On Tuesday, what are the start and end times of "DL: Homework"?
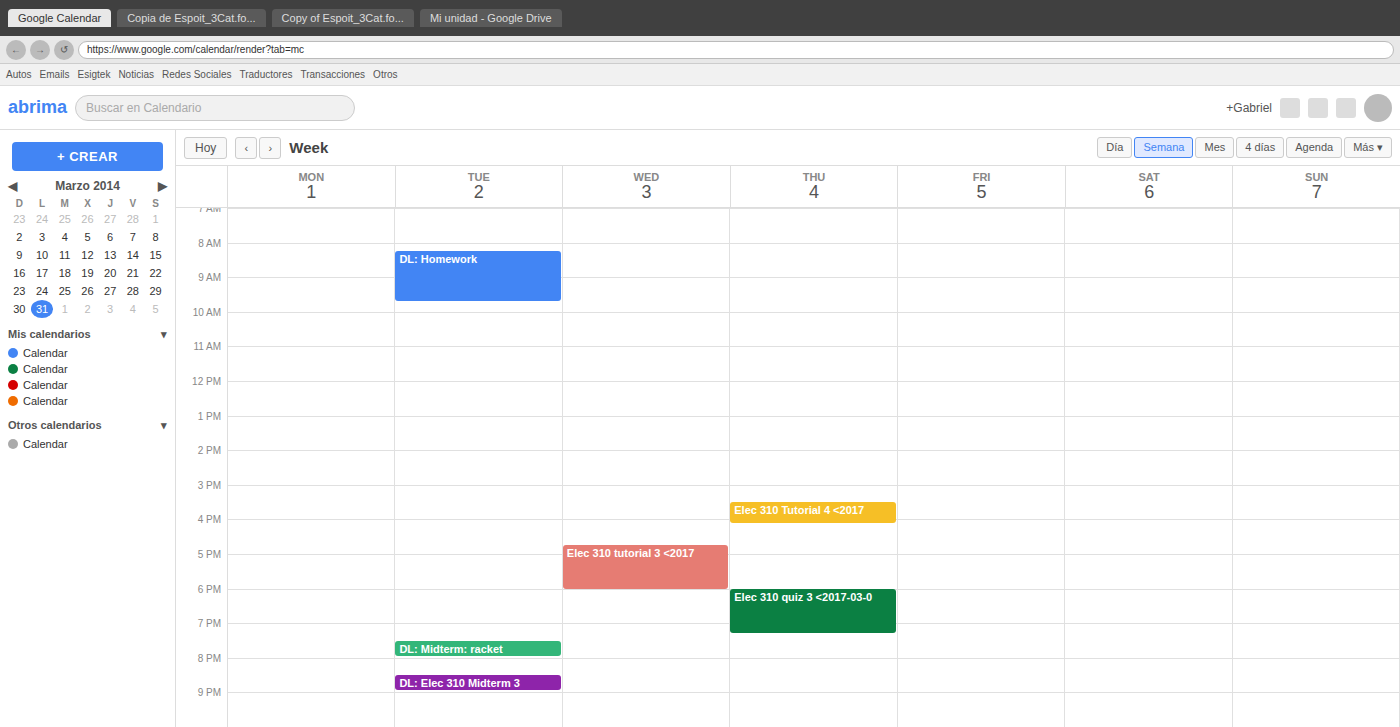
8:15 AM to 9:45 AM